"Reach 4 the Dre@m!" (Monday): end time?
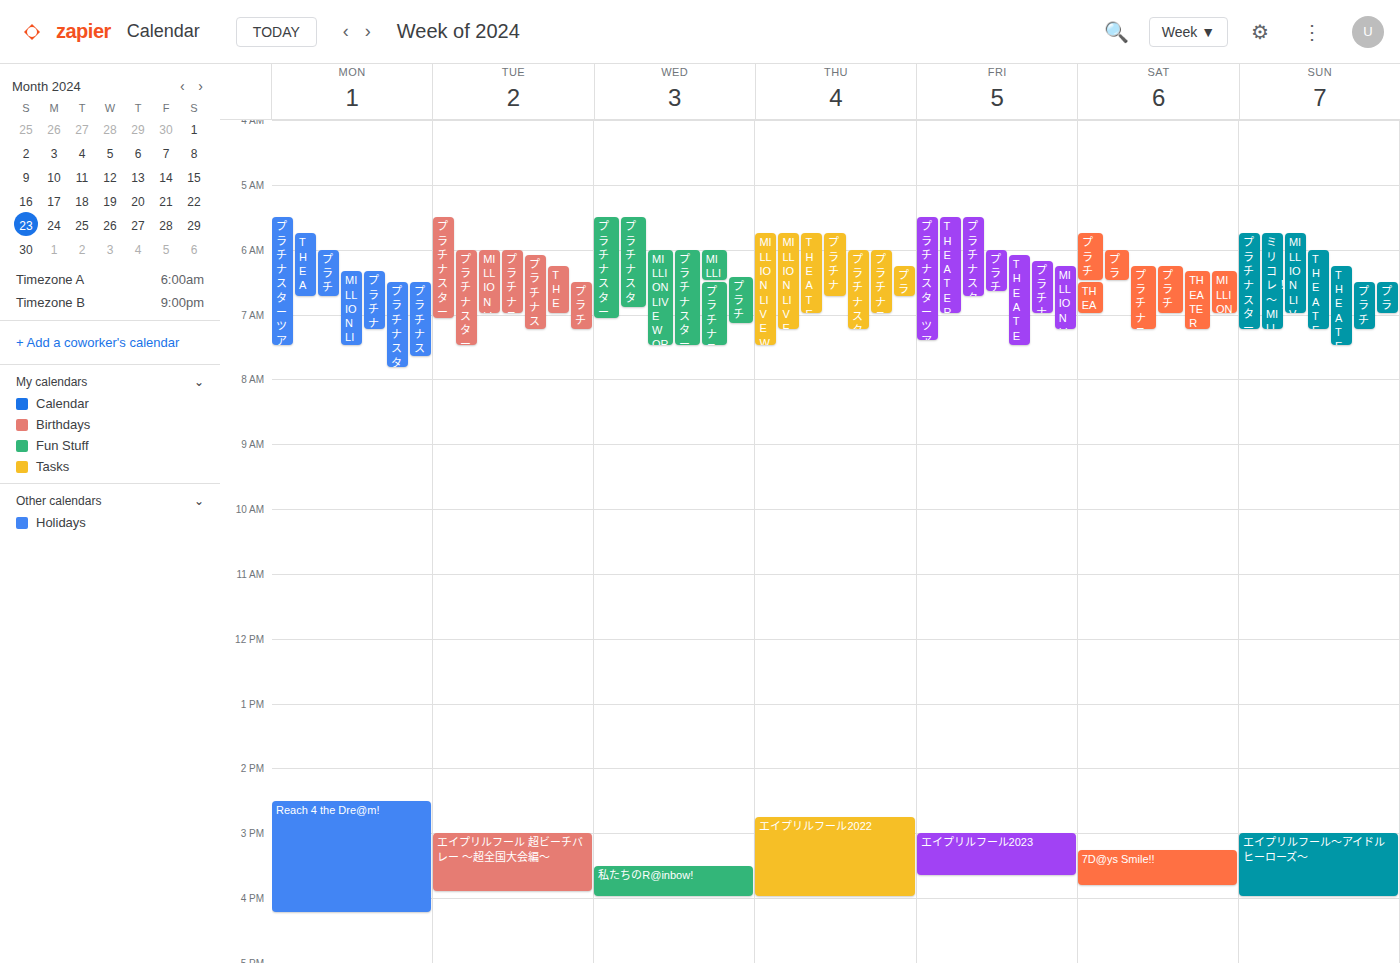
4:15 PM